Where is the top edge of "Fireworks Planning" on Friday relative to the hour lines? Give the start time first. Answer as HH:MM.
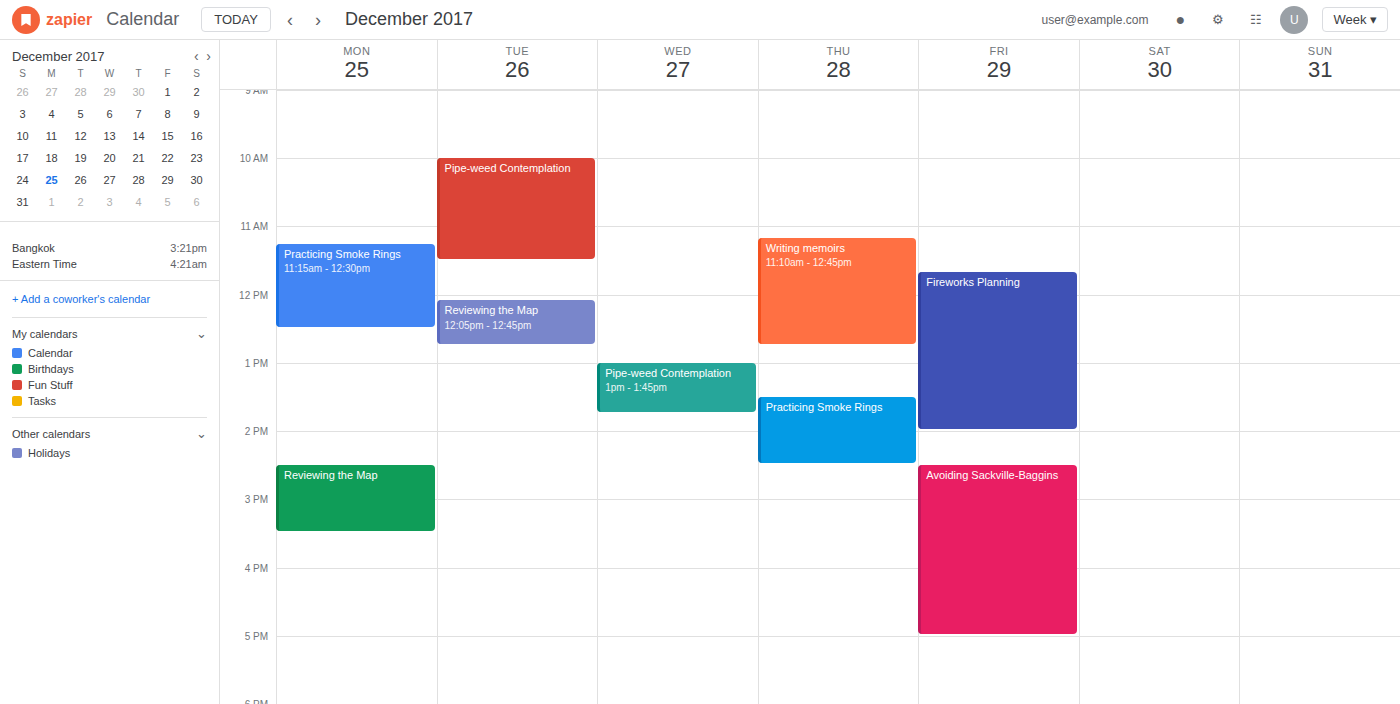
11:40 -- neither: 40 minutes below the 11:00 line and 20 minutes above the 12:00 line.